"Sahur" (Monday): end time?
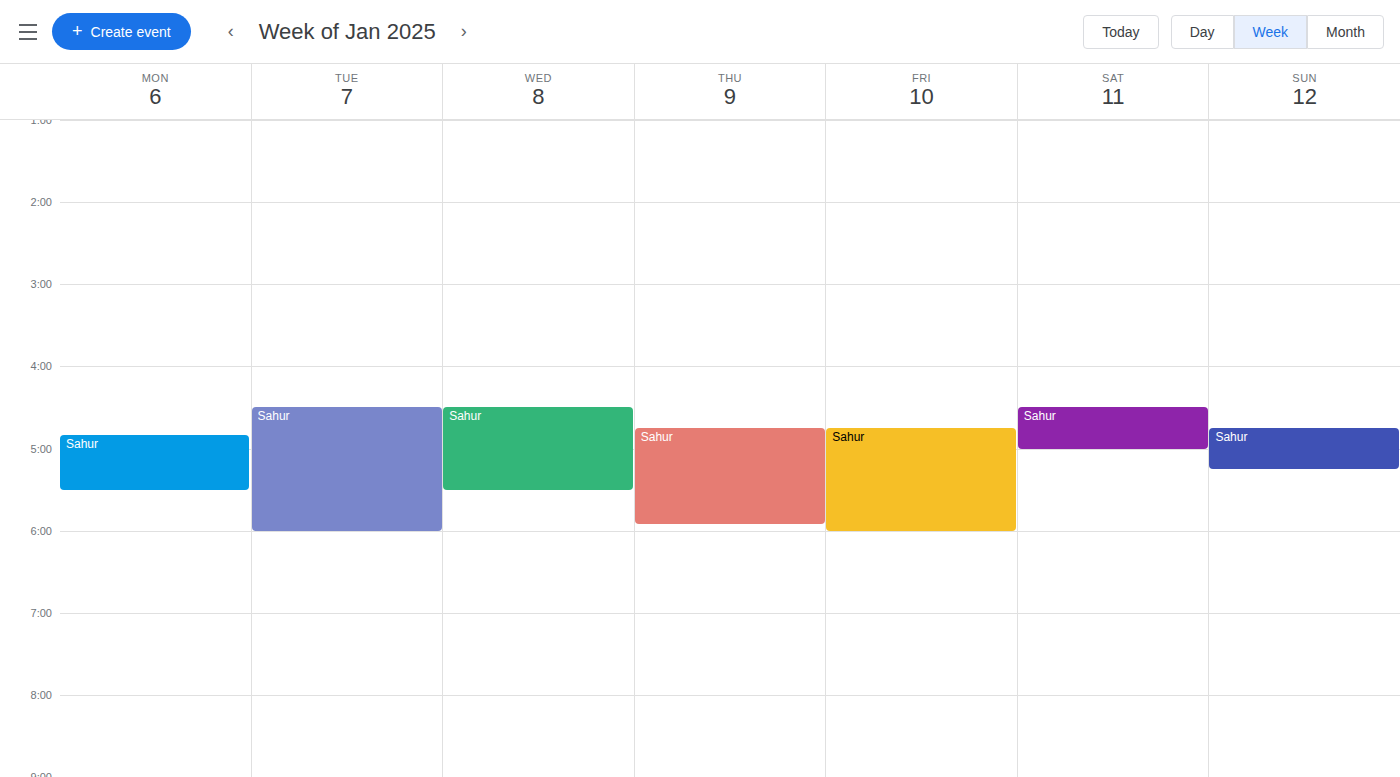
5:30 AM